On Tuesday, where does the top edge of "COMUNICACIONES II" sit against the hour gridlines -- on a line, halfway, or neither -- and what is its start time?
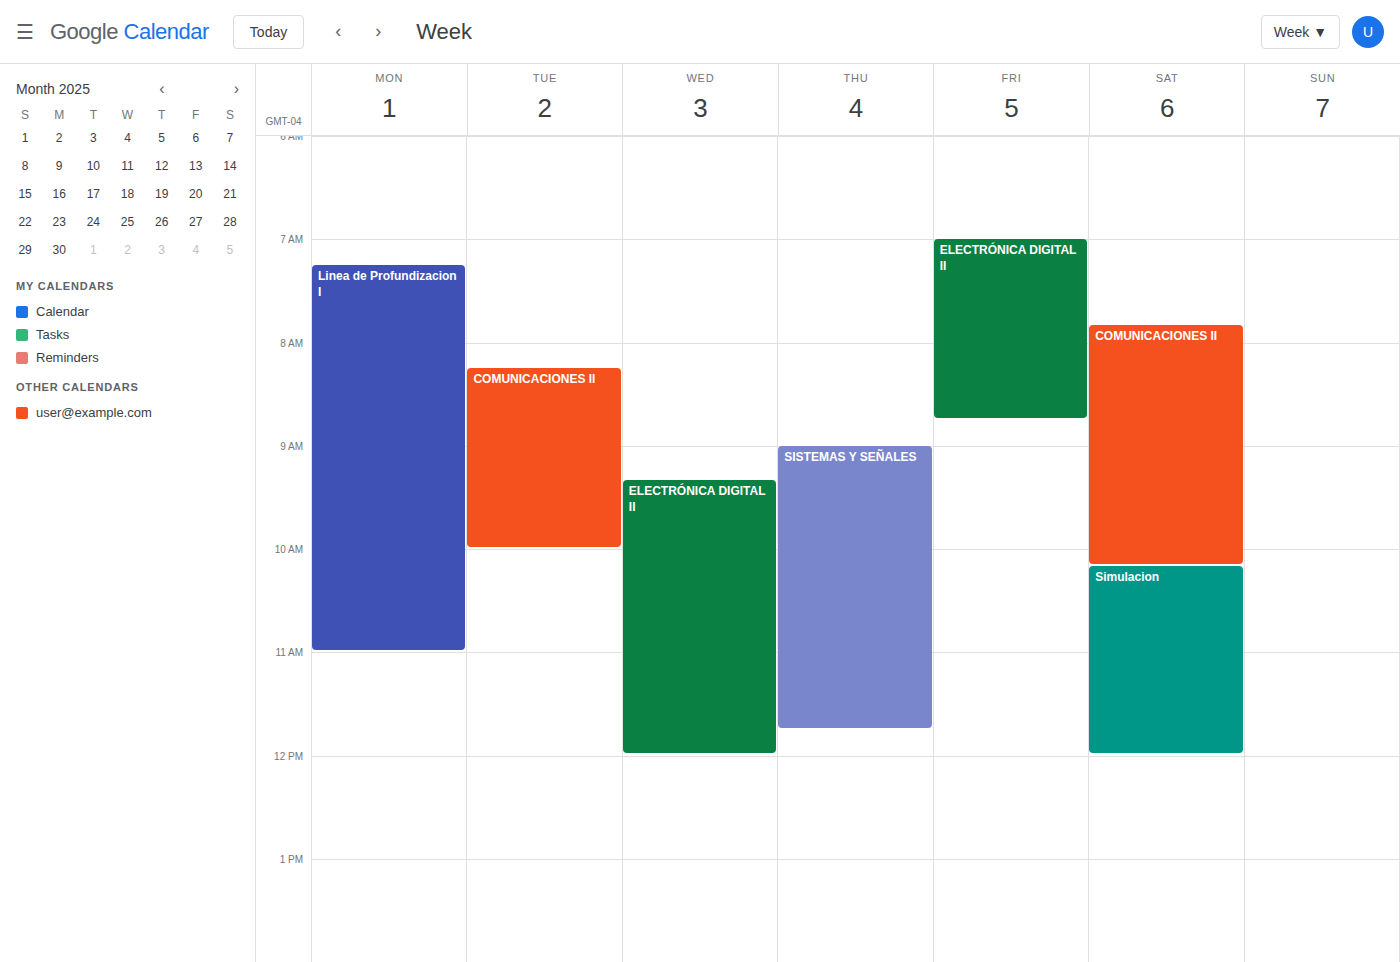
08:15 -- neither: a quarter of the way from the 08:00 line to the 09:00 line.